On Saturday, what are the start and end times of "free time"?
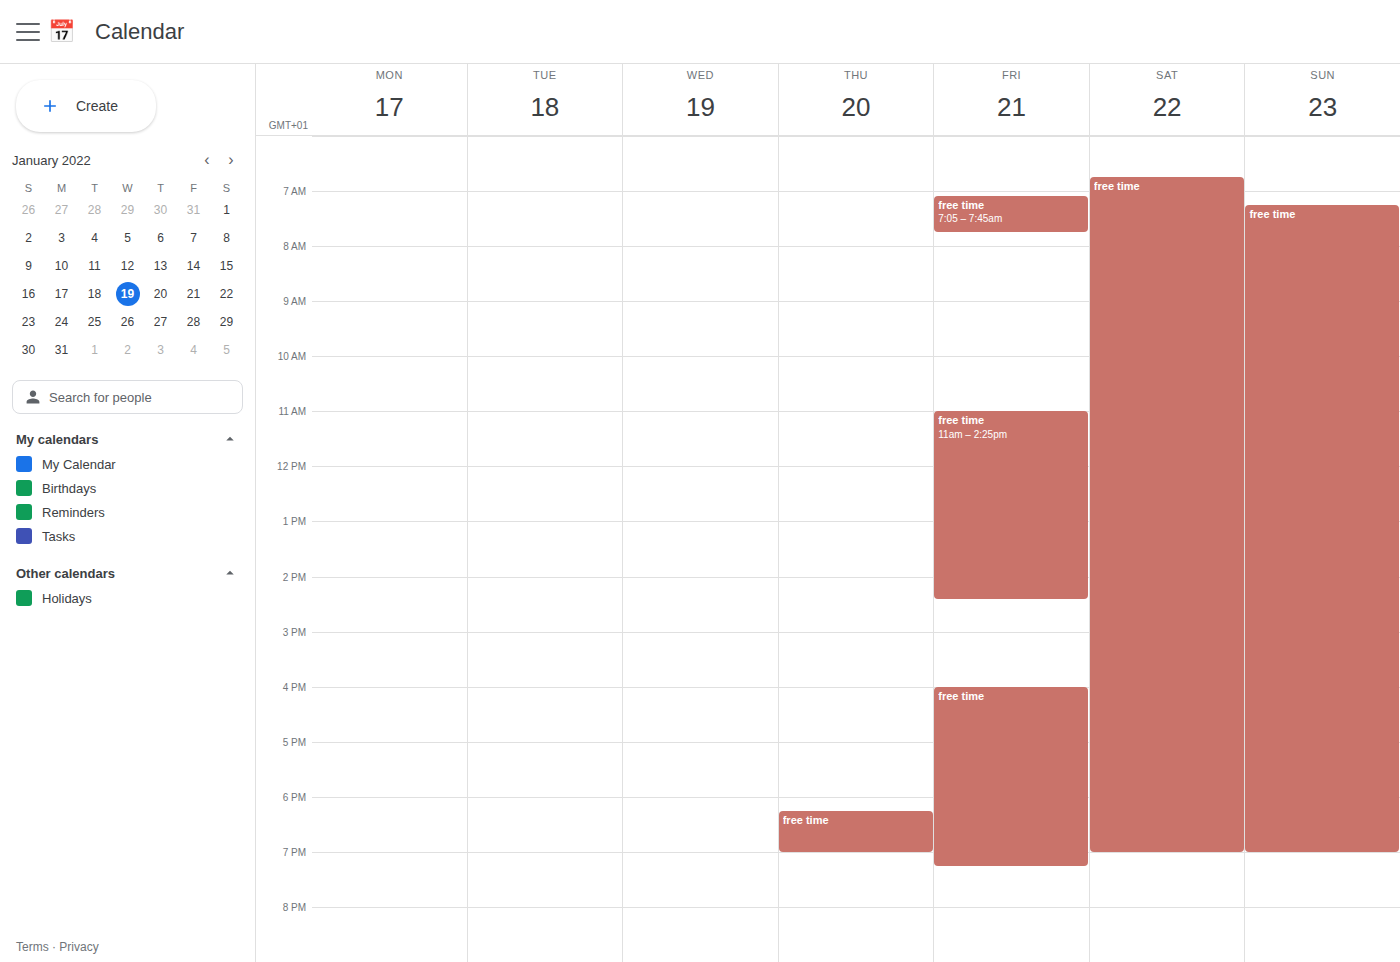
6:45 AM to 7:00 PM